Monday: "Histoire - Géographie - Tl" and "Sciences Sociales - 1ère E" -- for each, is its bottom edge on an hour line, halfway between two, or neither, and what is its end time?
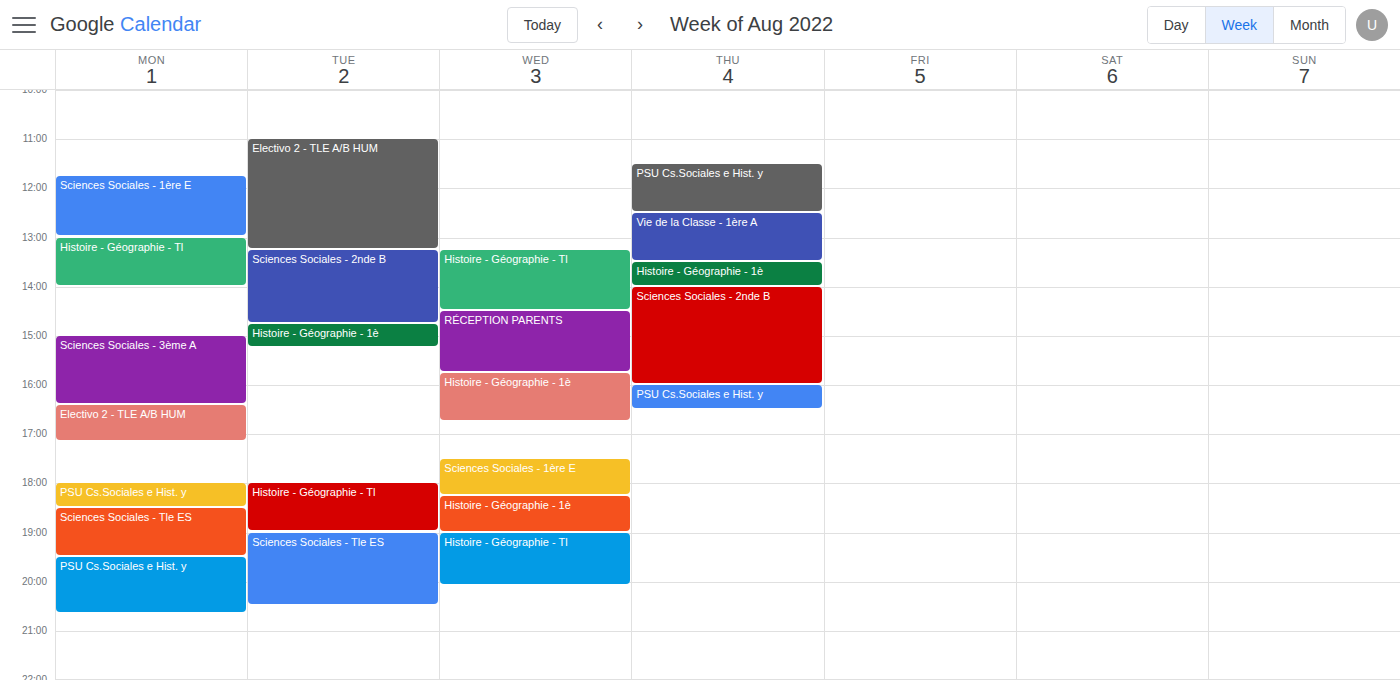
"Histoire - Géographie - Tl": 2:00 PM, exactly on the 2 PM line. "Sciences Sociales - 1ère E": 1:00 PM, exactly on the 1 PM line.